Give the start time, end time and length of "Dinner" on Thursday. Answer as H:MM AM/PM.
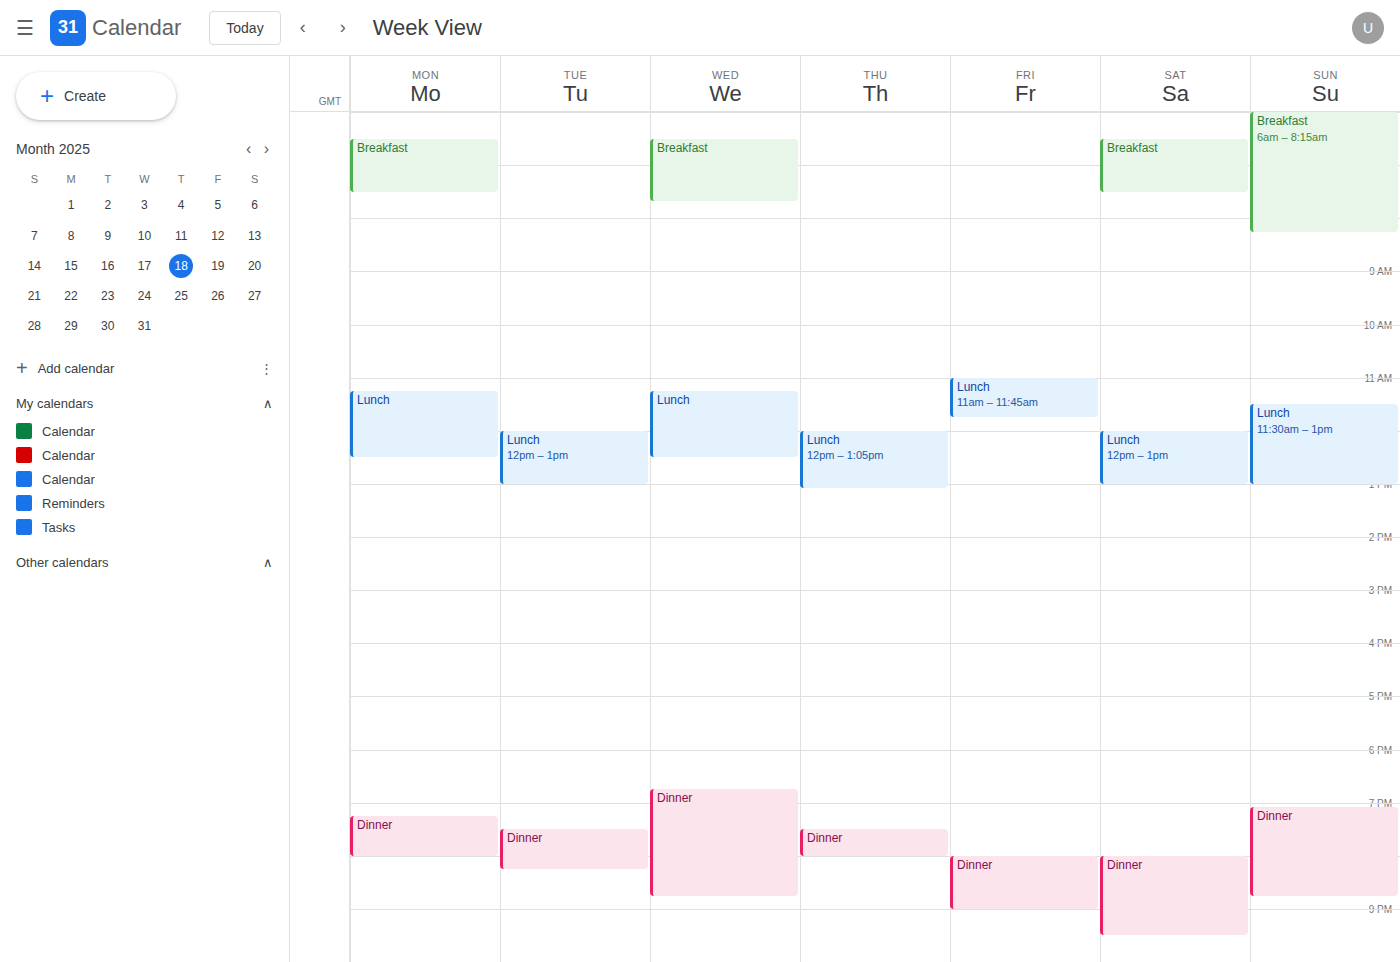
7:30 PM to 8:00 PM, 30 minutes